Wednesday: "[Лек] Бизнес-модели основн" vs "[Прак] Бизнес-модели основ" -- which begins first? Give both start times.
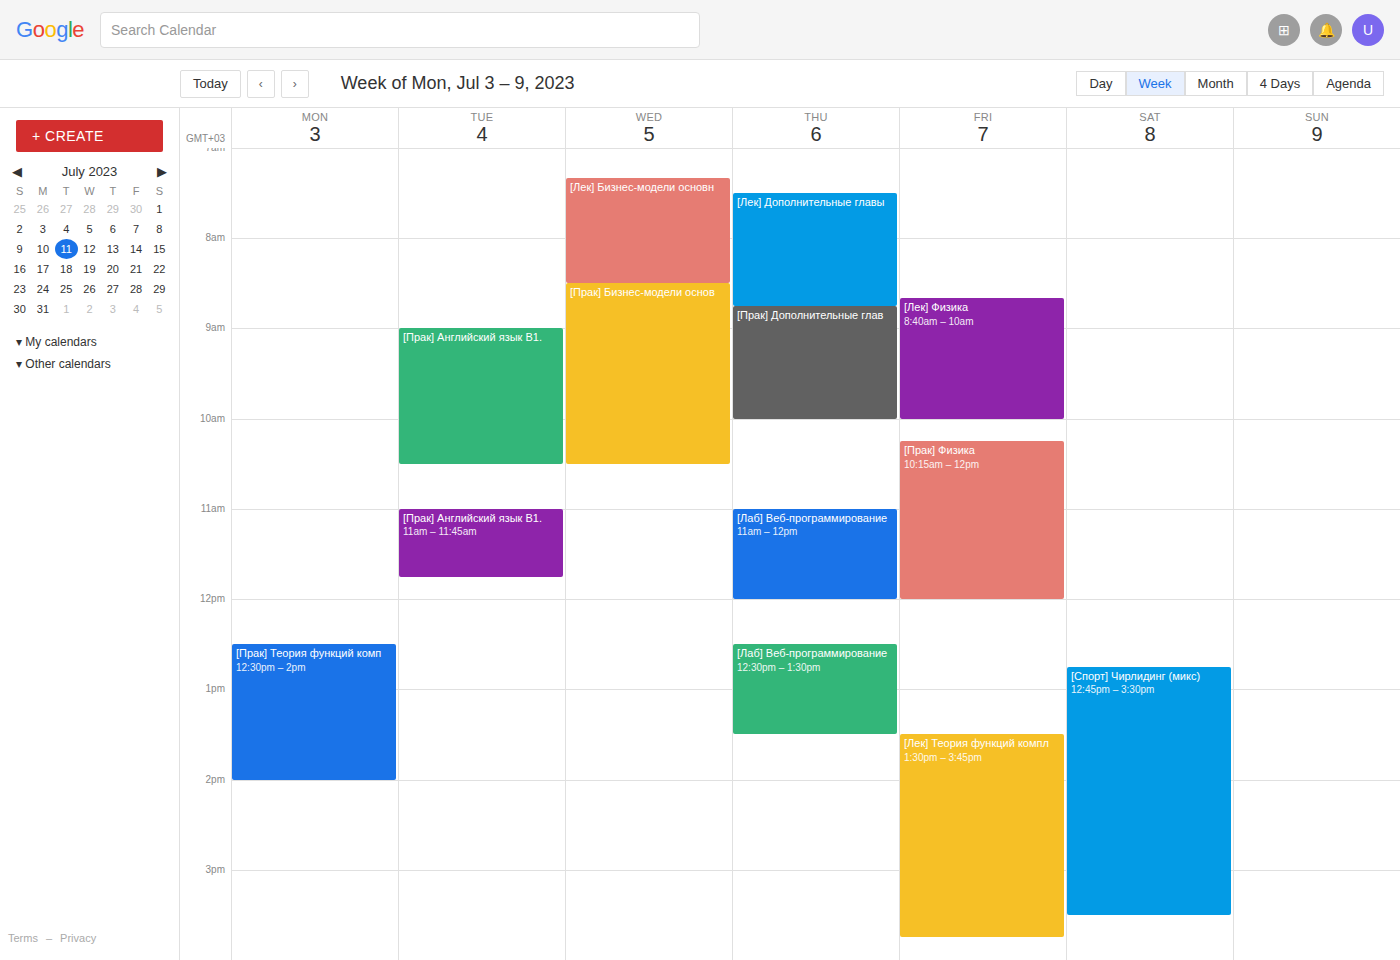
"[Лек] Бизнес-модели основн" 7:20 AM; "[Прак] Бизнес-модели основ" 8:30 AM.